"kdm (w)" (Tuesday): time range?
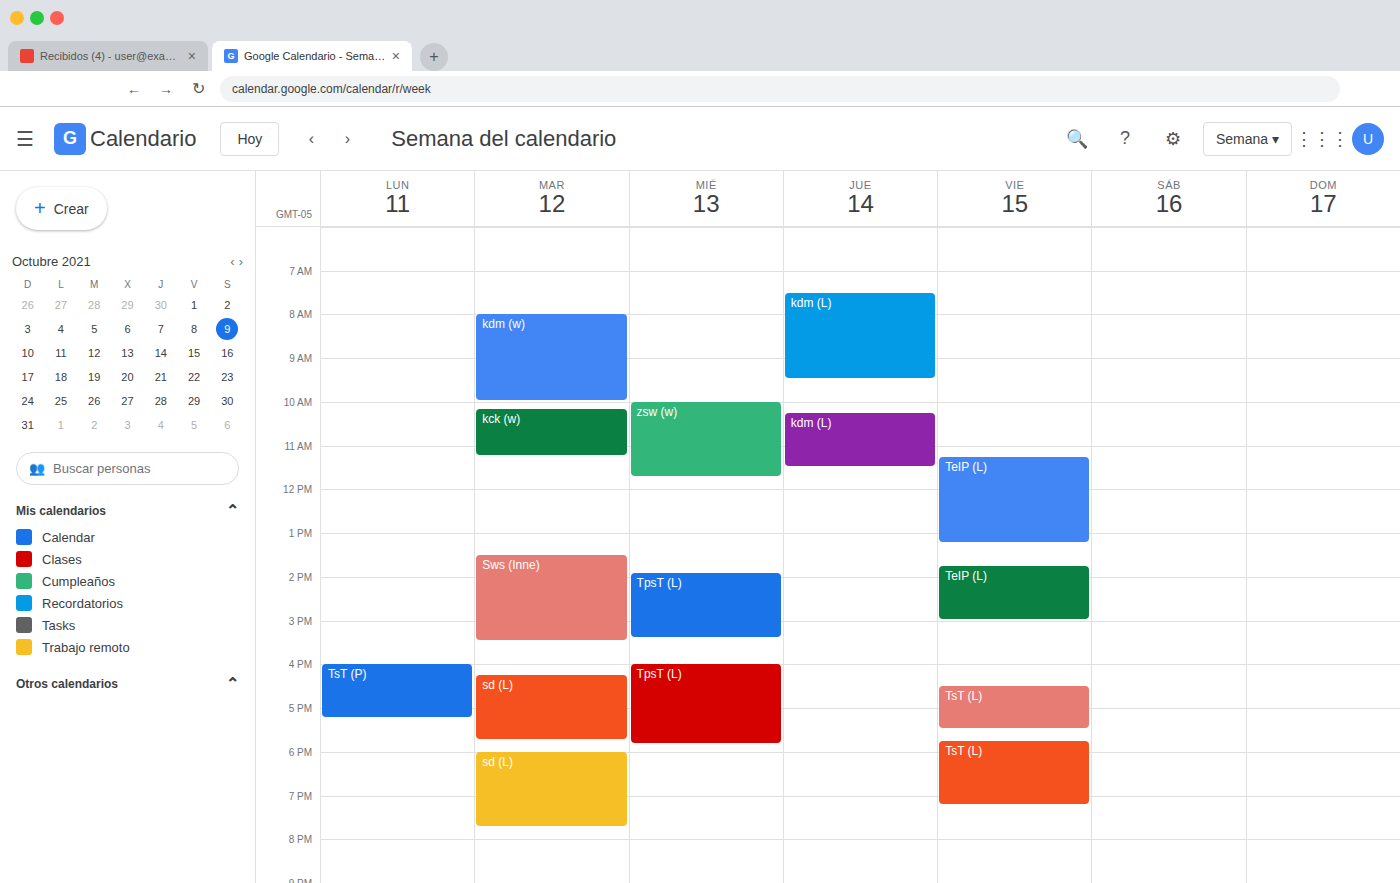
8:00 AM to 10:00 AM